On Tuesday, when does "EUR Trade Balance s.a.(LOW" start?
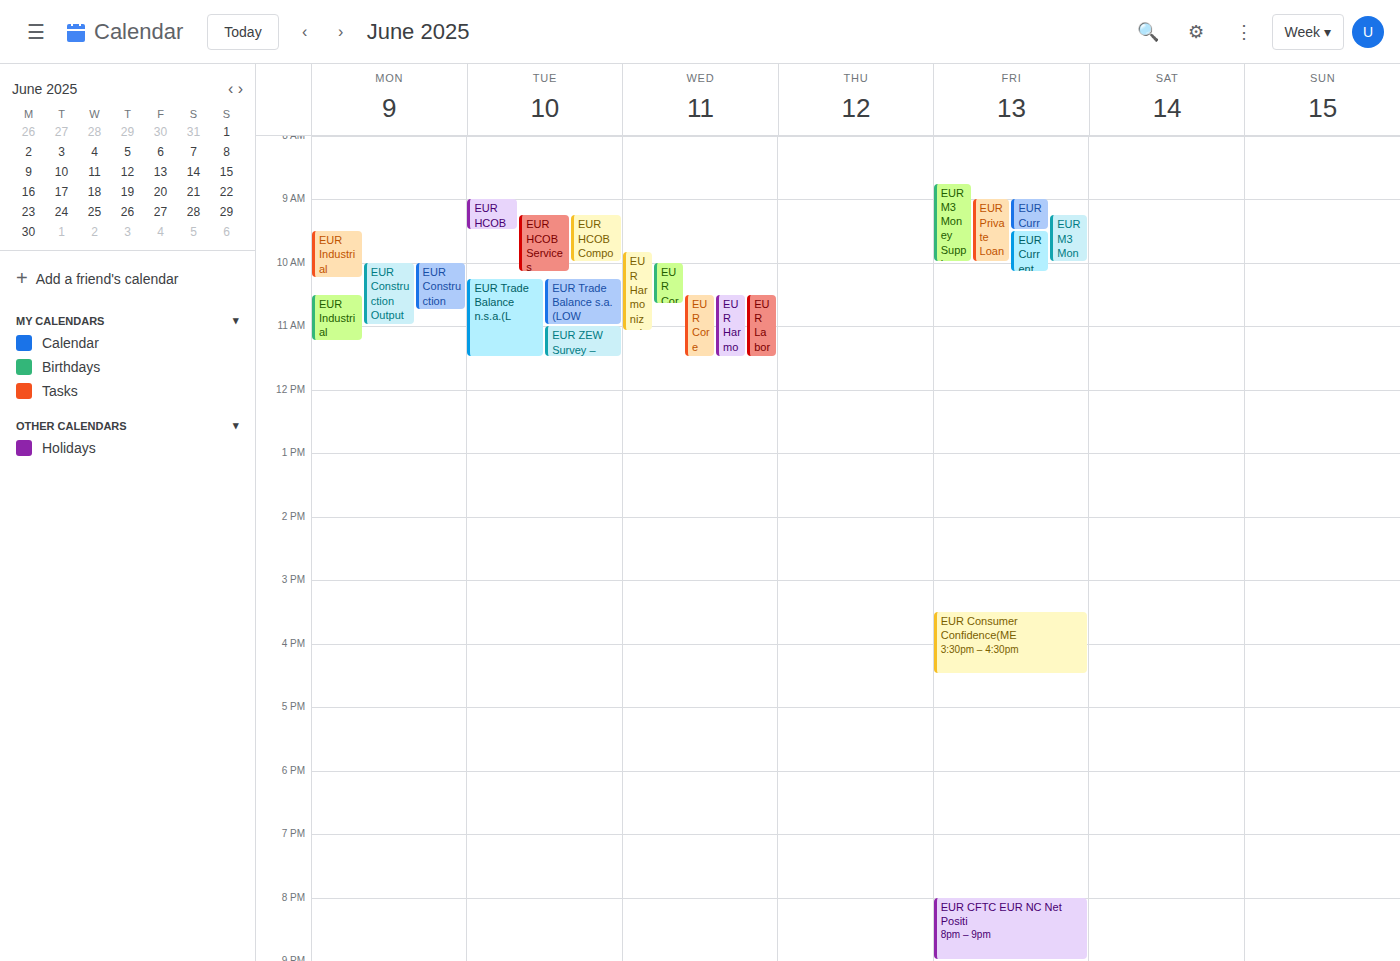
10:15 AM